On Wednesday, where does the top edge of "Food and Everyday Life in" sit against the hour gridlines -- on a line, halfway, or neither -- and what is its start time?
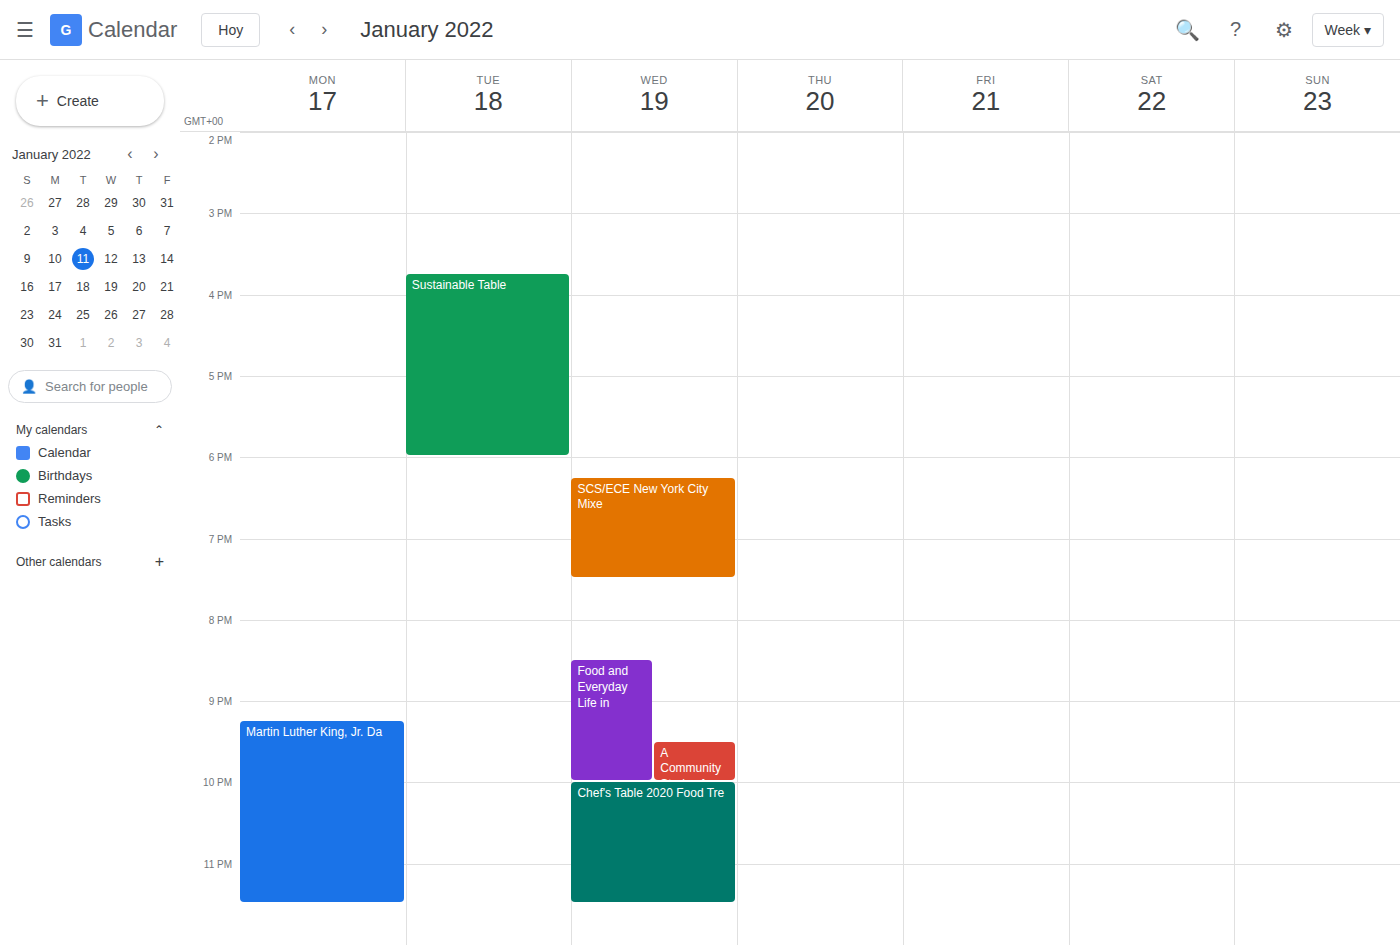
8:30 PM -- halfway between the 8 PM and 9 PM lines.